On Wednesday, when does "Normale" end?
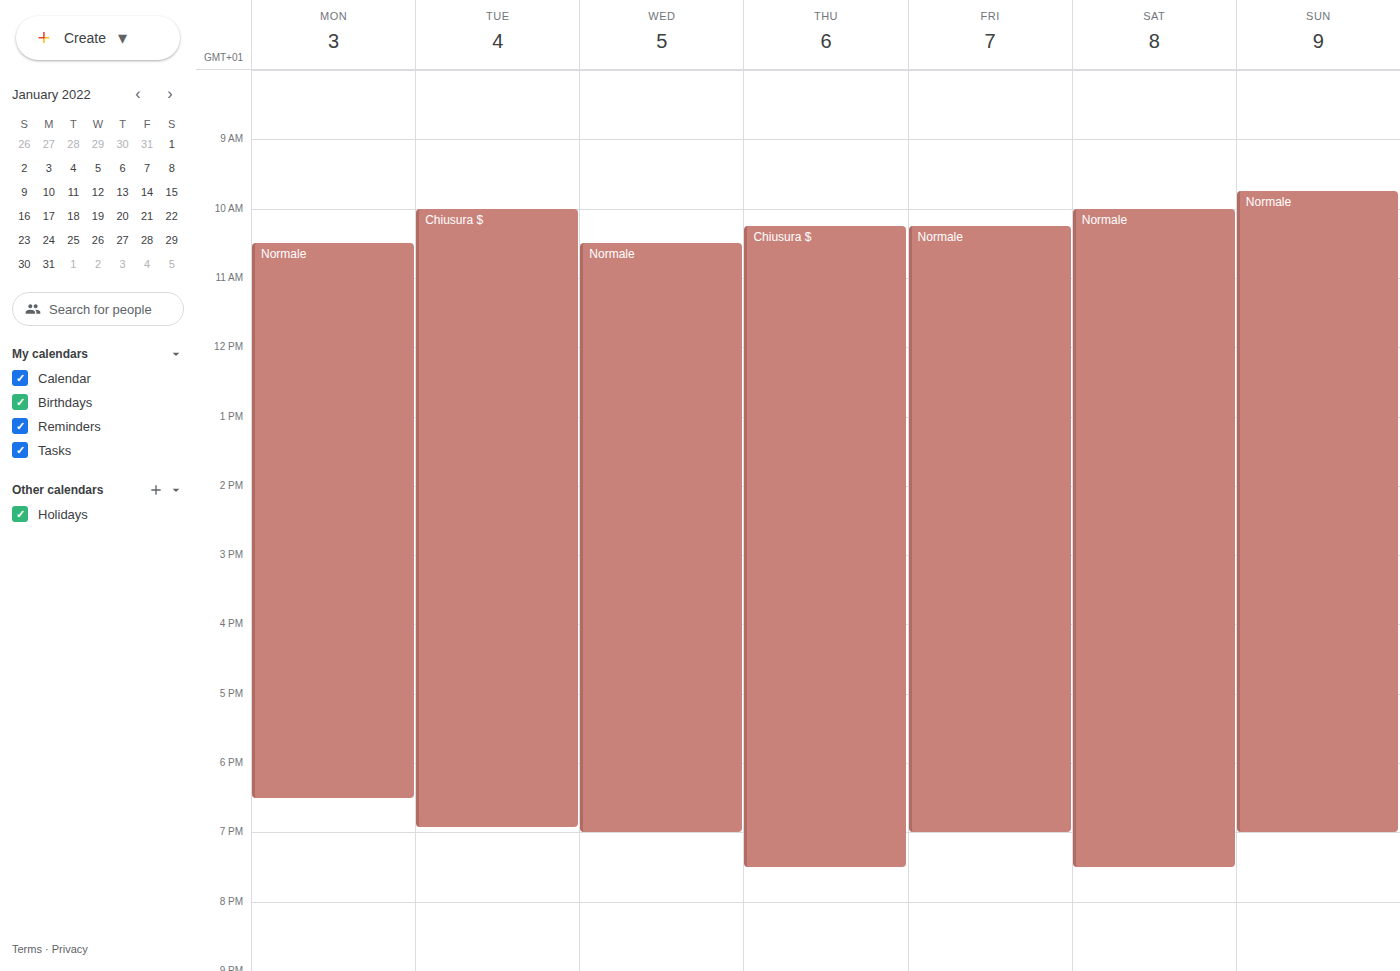
7:00 PM